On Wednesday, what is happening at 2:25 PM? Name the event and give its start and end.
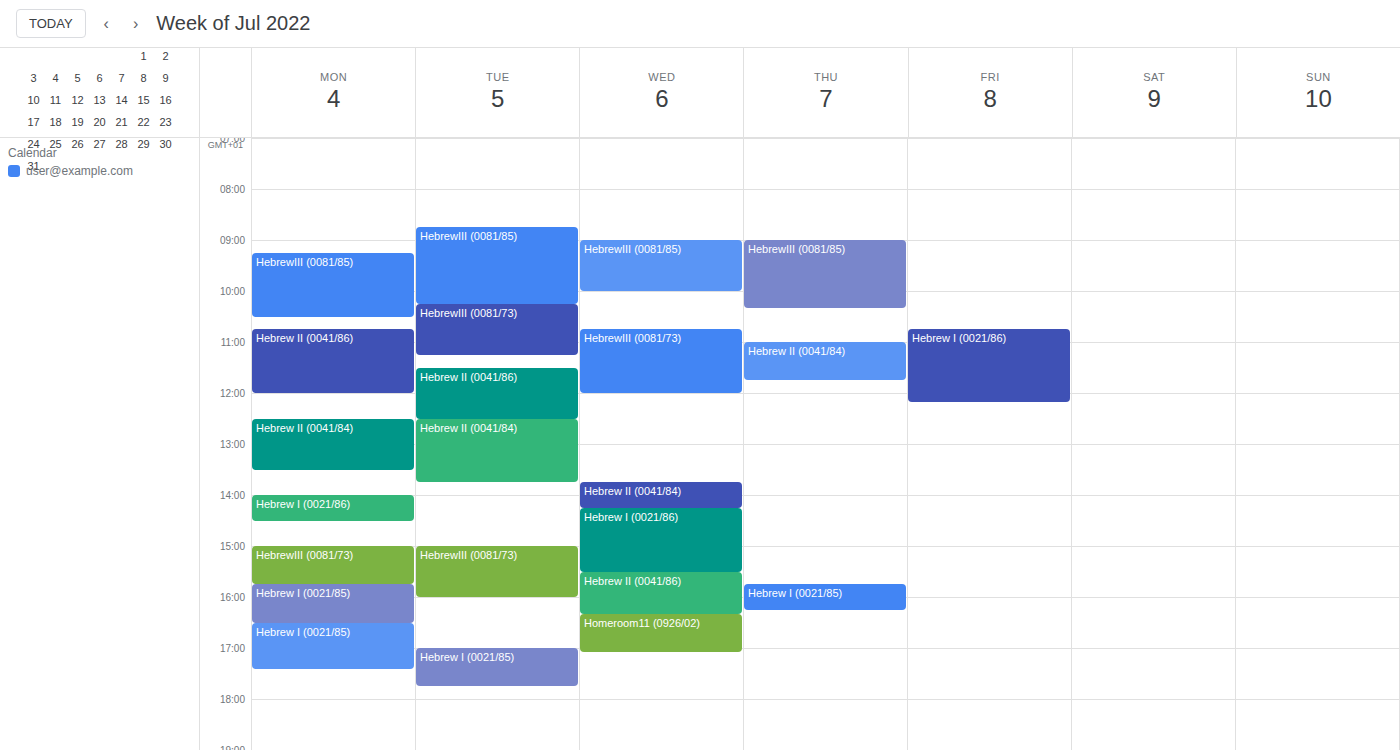
"Hebrew I (0021/86)", 2:15 PM to 3:30 PM